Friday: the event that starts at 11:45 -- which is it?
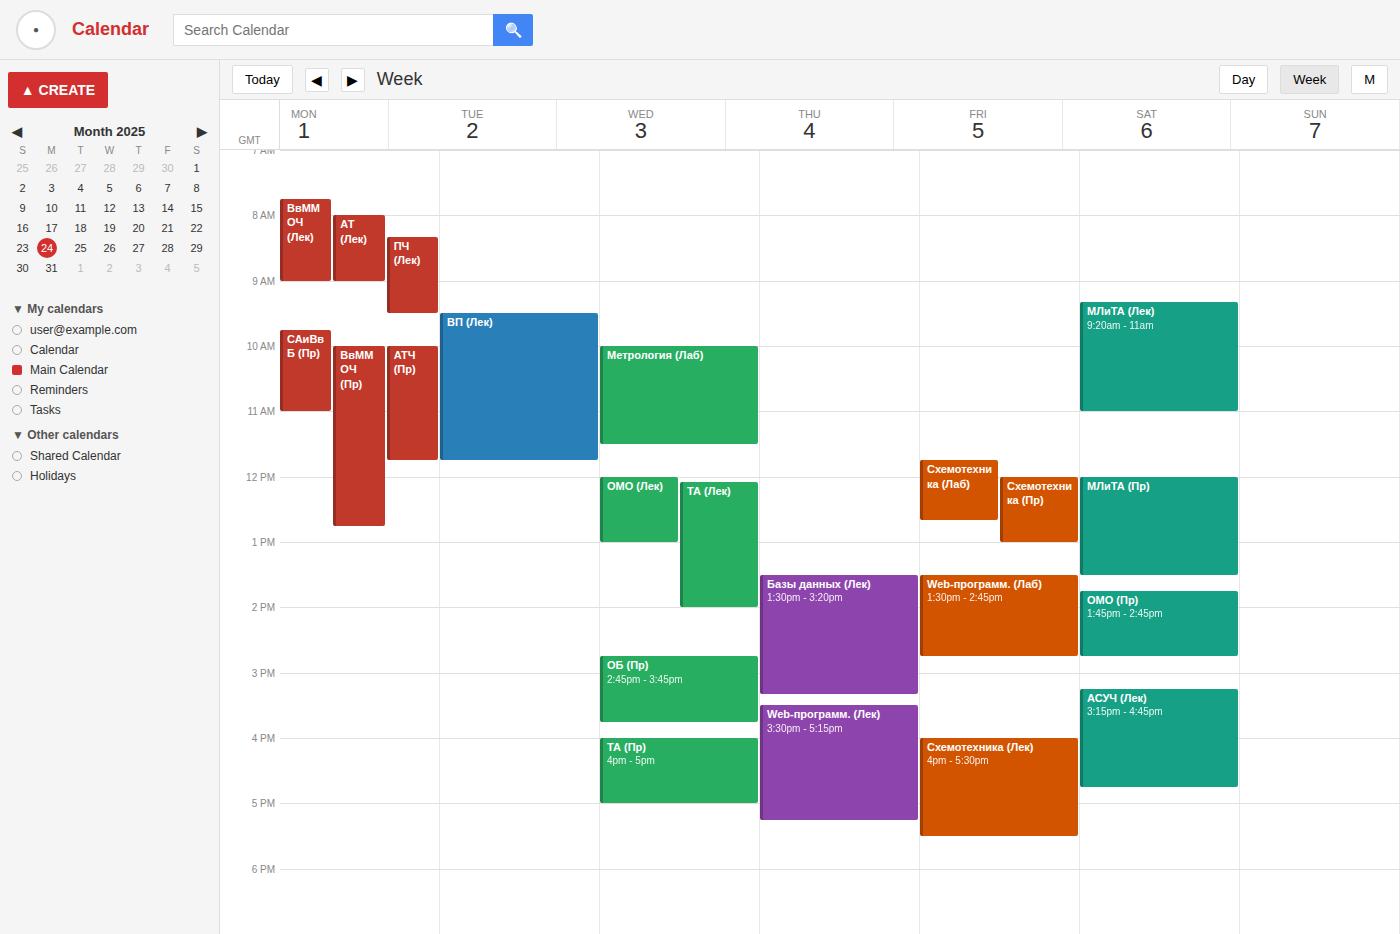
"Схемотехника (Лаб)"